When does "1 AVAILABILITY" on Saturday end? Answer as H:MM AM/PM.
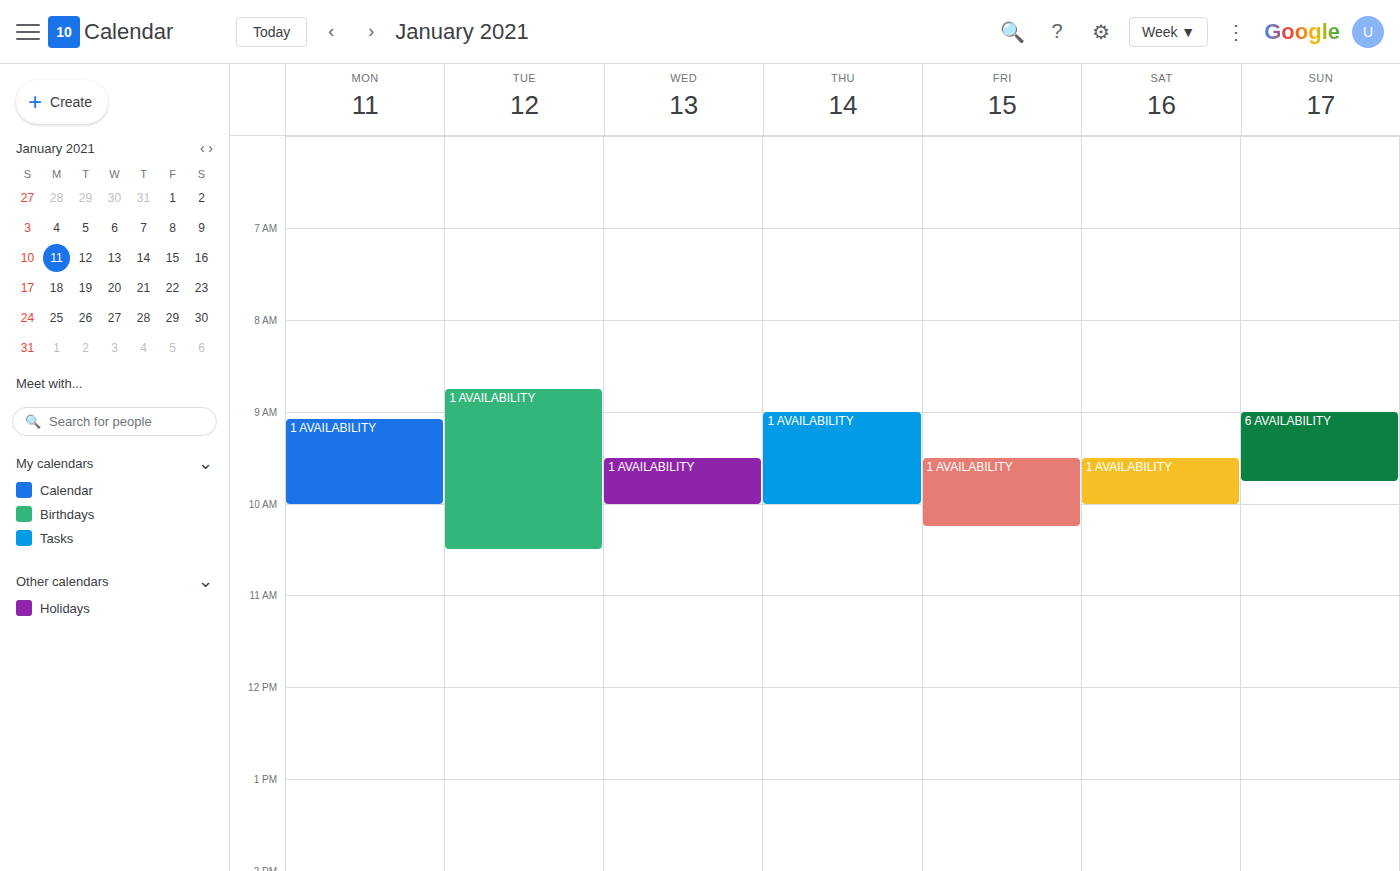
10:00 AM